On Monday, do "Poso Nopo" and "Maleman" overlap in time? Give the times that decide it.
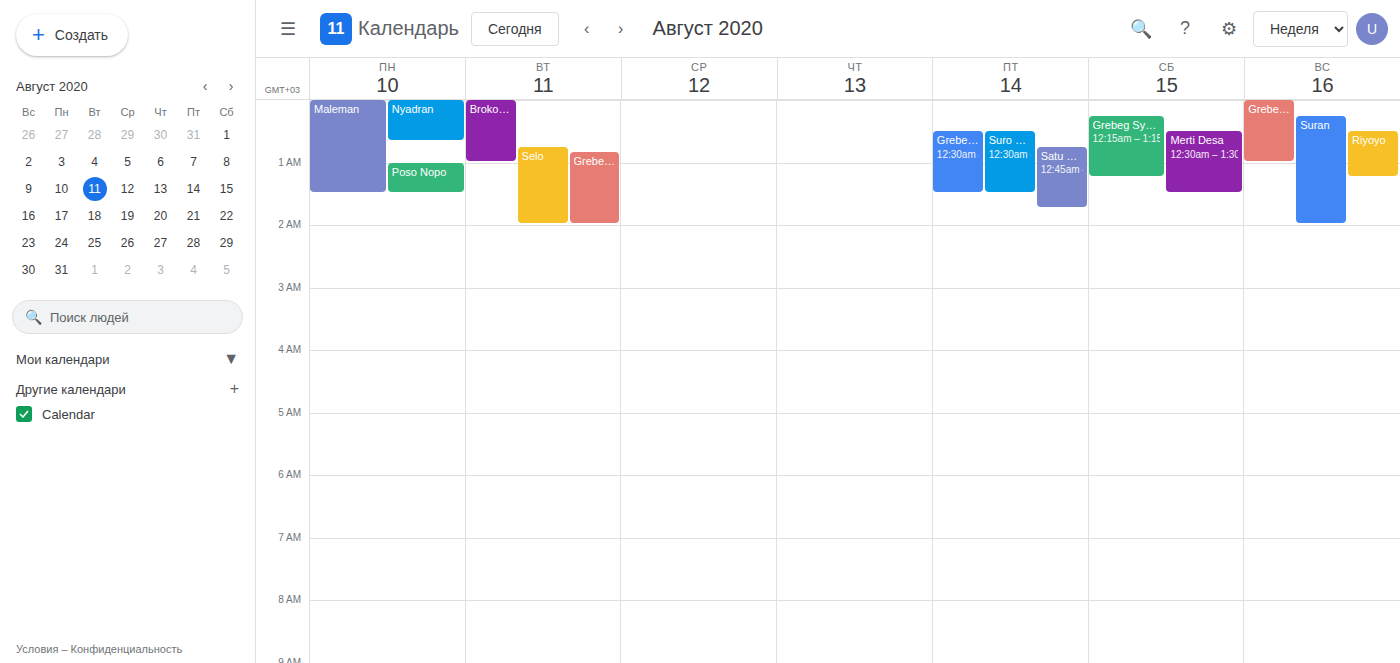
"Poso Nopo" starts at 01:00, before "Maleman" ends at 01:30 -- they overlap.